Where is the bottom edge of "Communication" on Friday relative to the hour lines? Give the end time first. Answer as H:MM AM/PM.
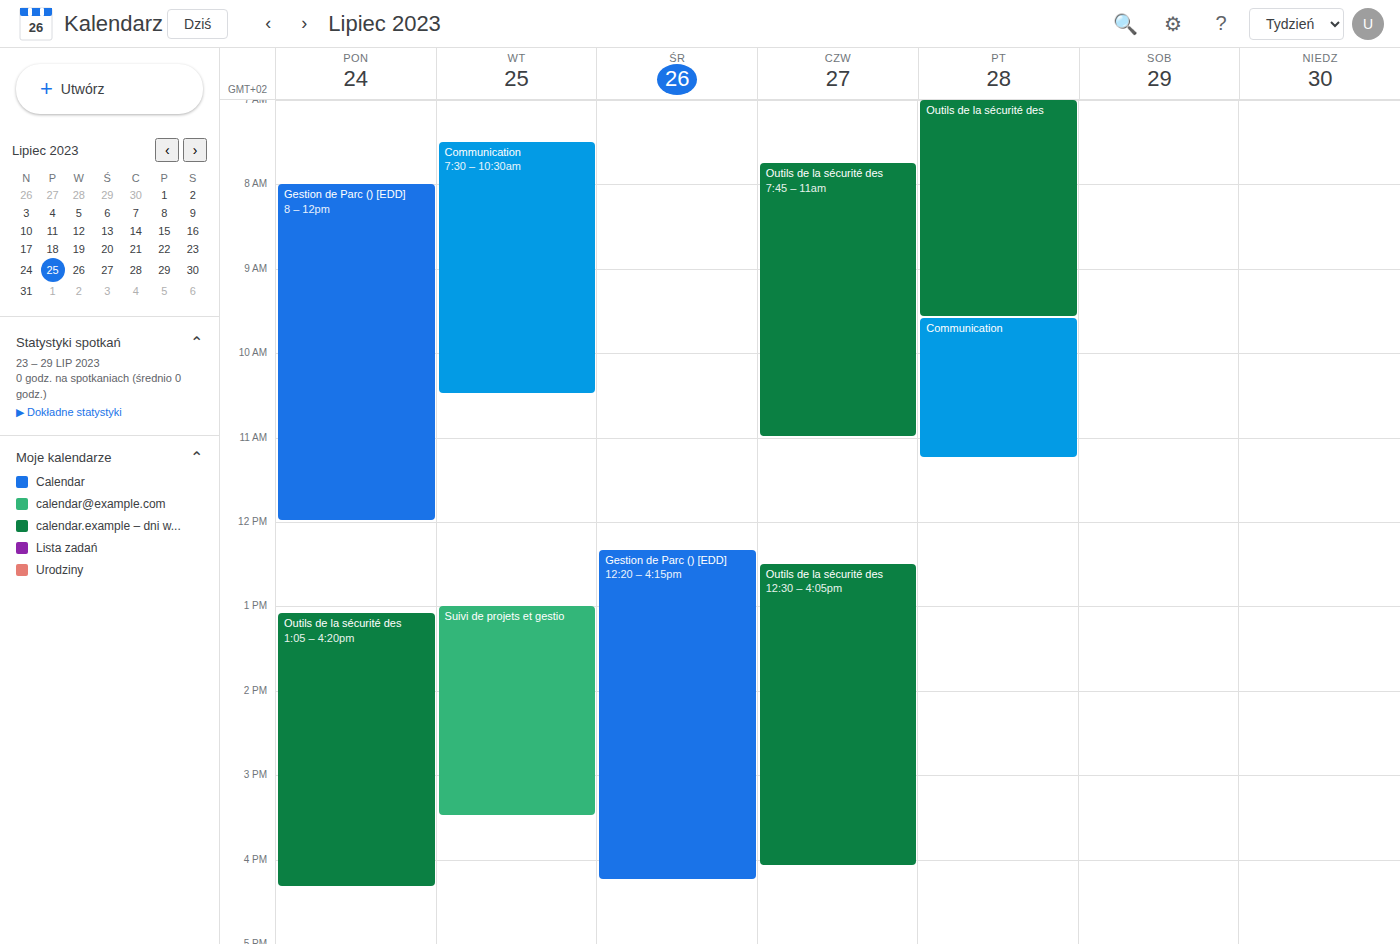
11:15 AM -- neither: a quarter of the way from the 11 AM line to the 12 PM line.